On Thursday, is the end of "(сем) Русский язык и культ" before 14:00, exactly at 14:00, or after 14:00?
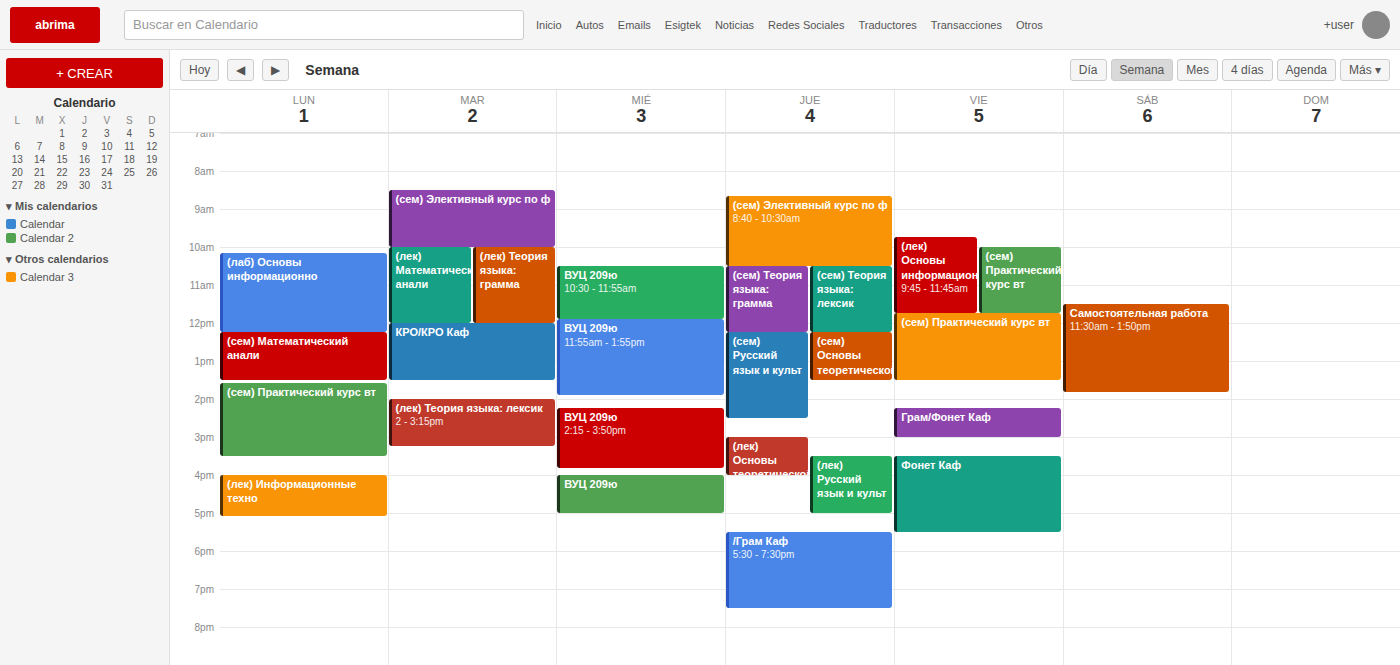
14:30 -- after 14:00, 30 minutes below the 14:00 line.